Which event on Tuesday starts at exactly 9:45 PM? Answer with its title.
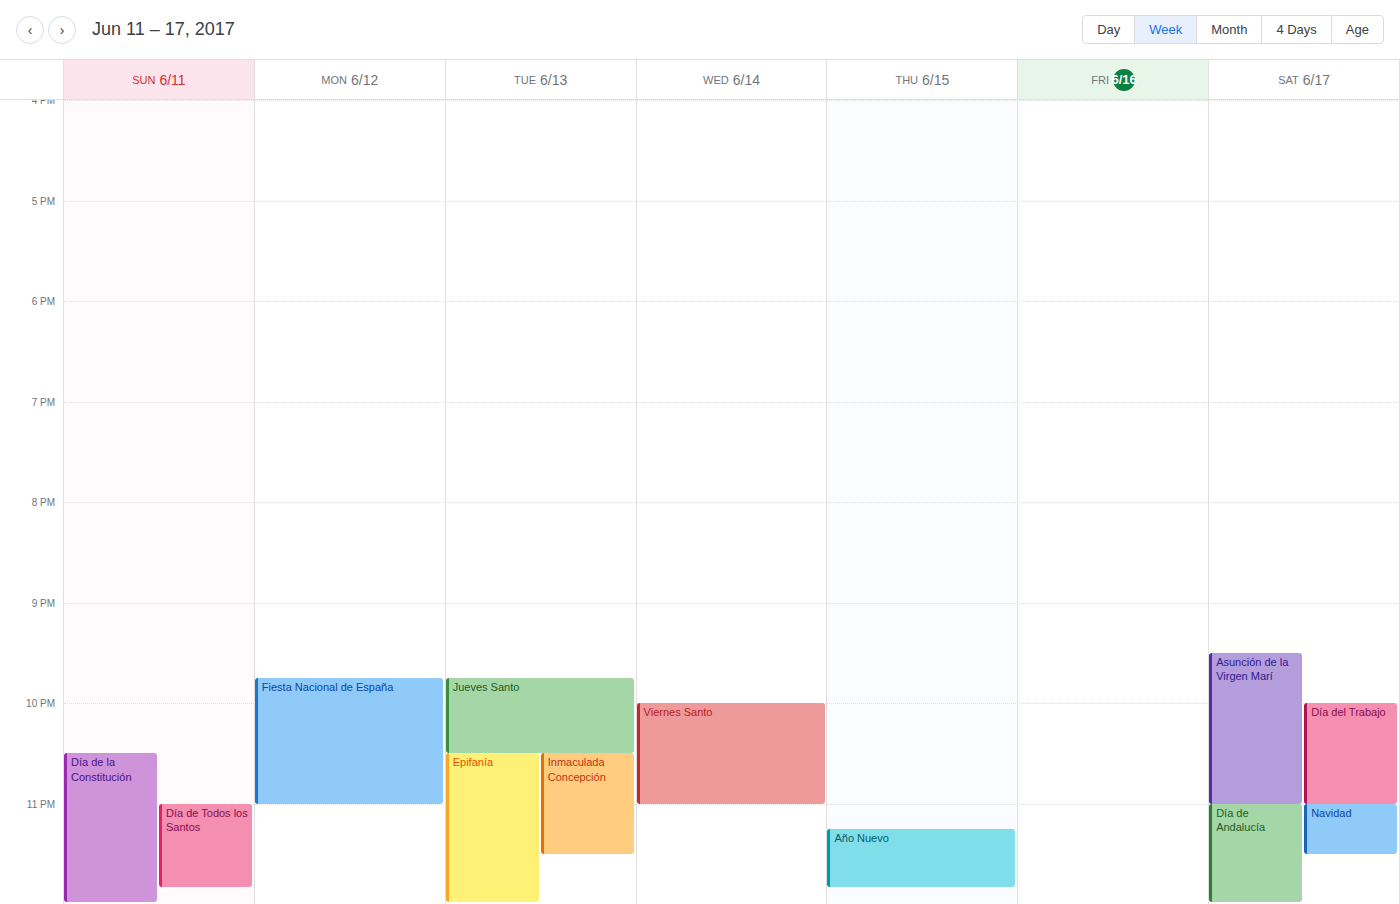
"Jueves Santo"